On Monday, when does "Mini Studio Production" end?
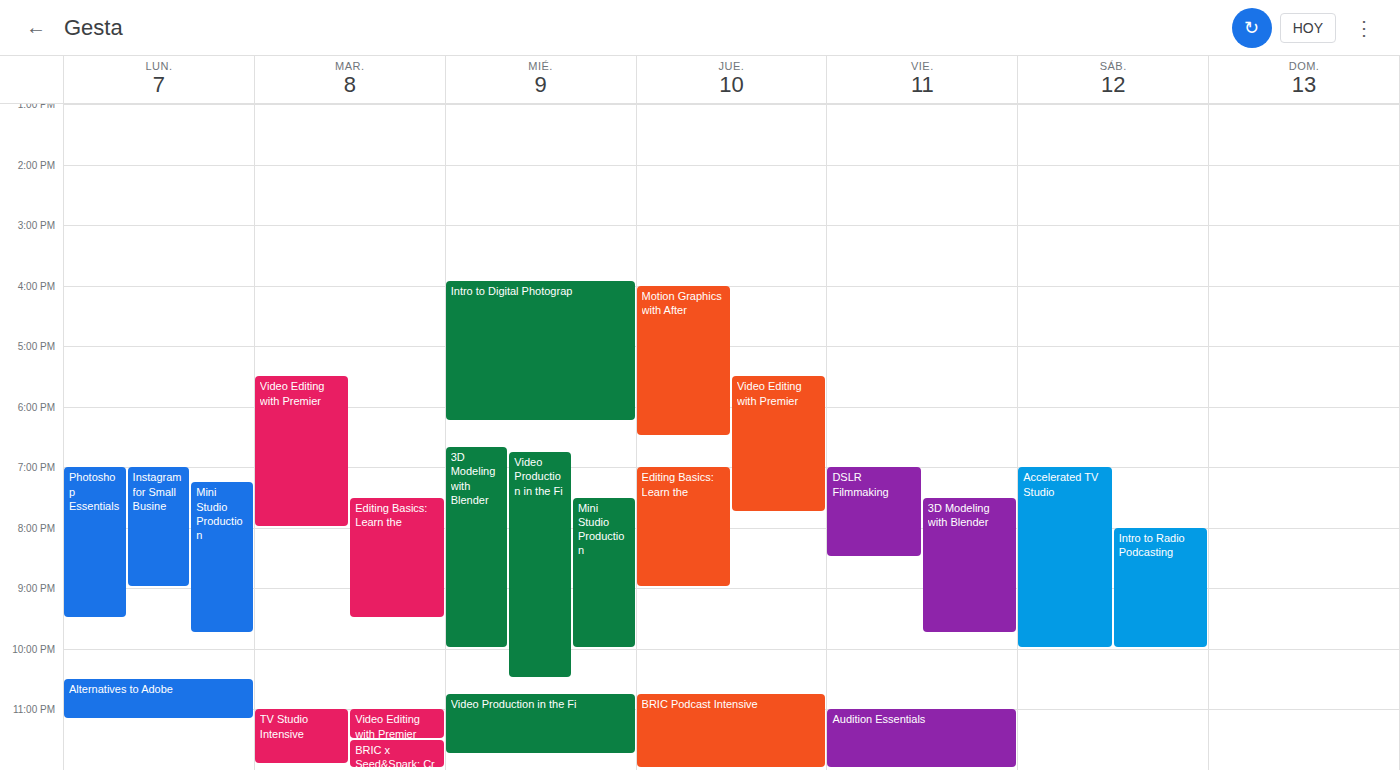
9:45 PM